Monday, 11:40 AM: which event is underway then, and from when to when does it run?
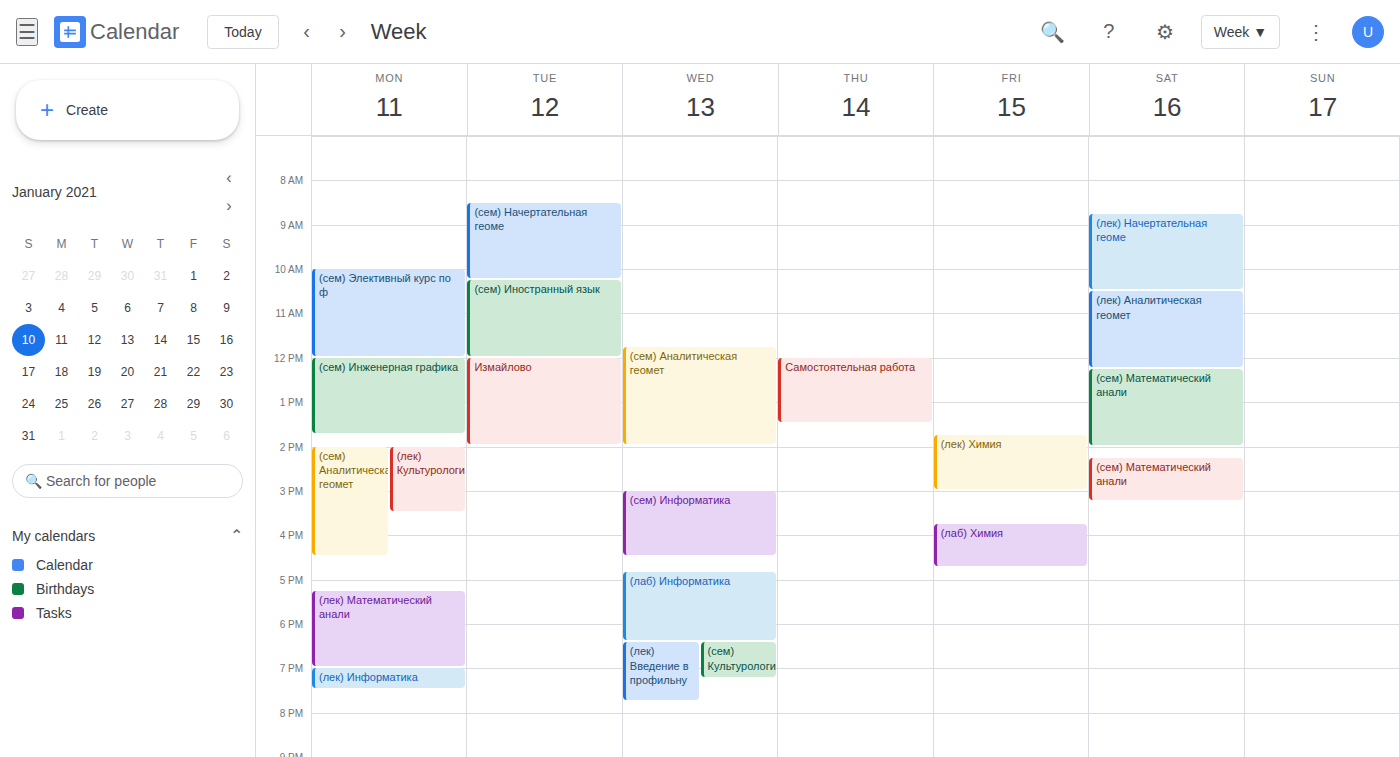
"(сем) Элективный курс по ф", 10:00 AM to 12:00 PM